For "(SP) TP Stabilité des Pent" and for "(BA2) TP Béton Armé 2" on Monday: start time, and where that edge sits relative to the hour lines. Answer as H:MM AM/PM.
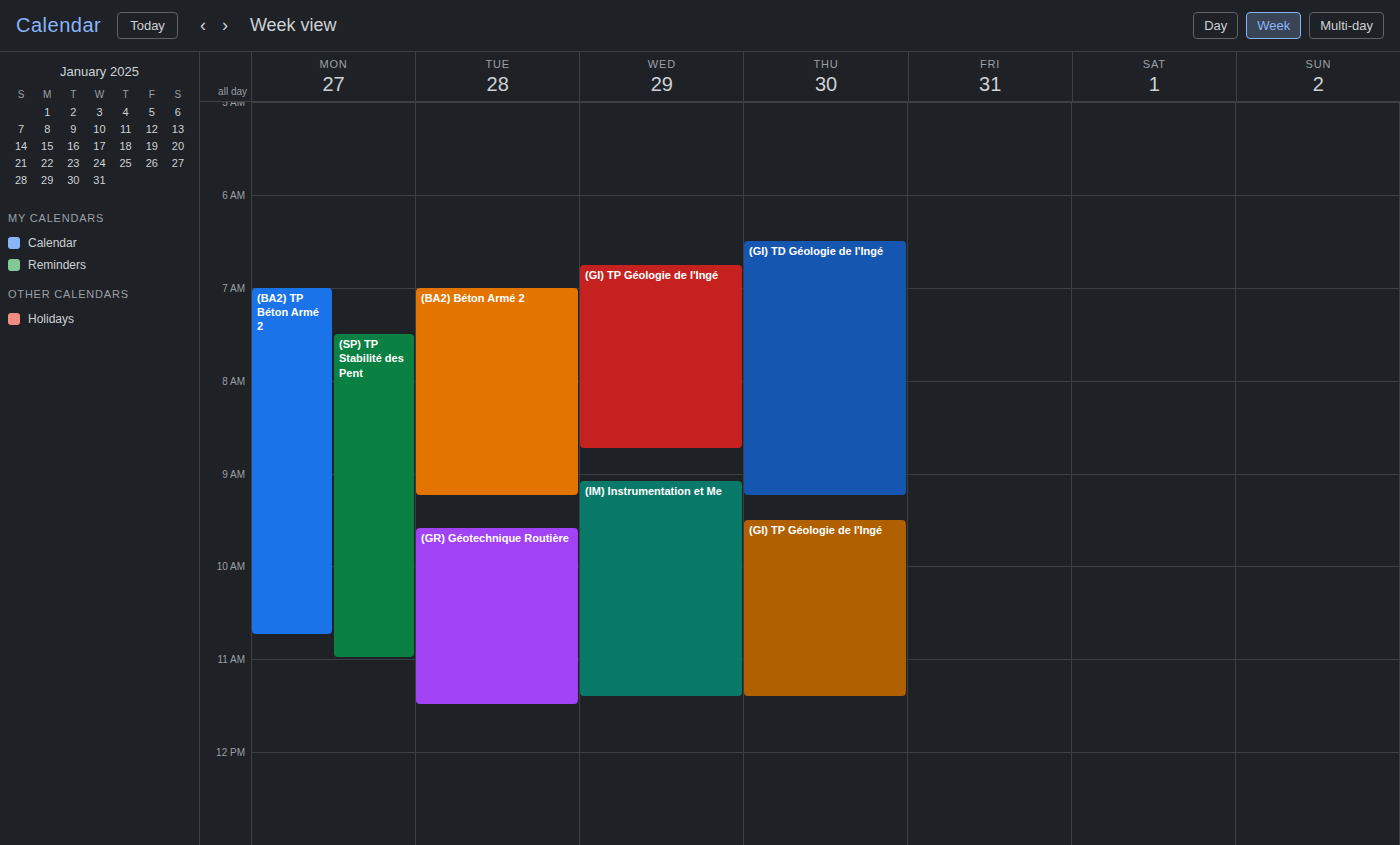
"(SP) TP Stabilité des Pent": 7:30 AM, halfway between the 7 AM and 8 AM lines. "(BA2) TP Béton Armé 2": 7:00 AM, exactly on the 7 AM line.